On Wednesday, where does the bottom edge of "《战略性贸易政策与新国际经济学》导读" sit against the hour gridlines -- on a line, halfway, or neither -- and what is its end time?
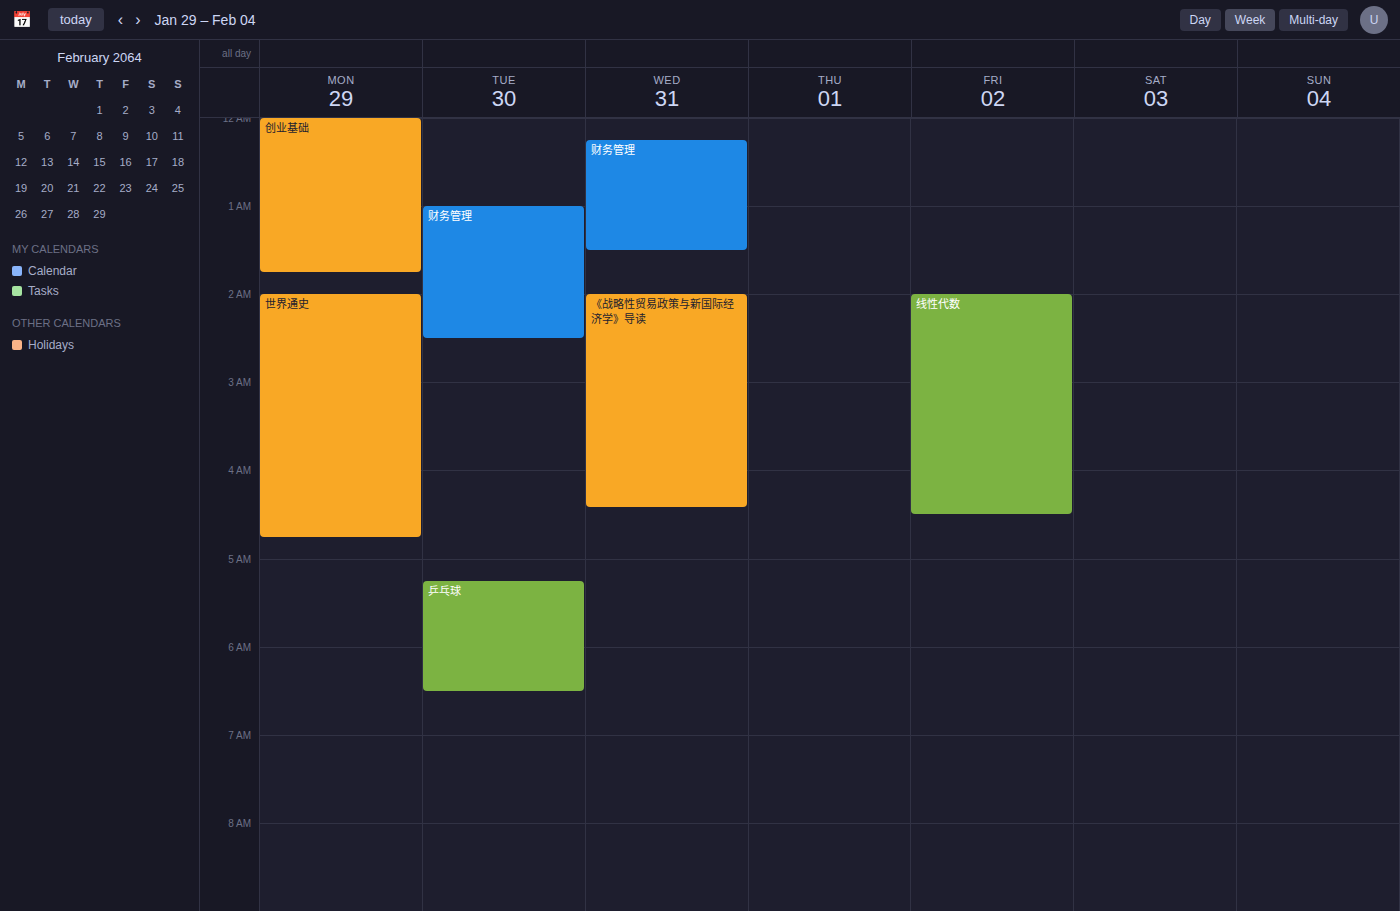
4:25 AM -- neither: 25 minutes below the 4 AM line and 35 minutes above the 5 AM line.